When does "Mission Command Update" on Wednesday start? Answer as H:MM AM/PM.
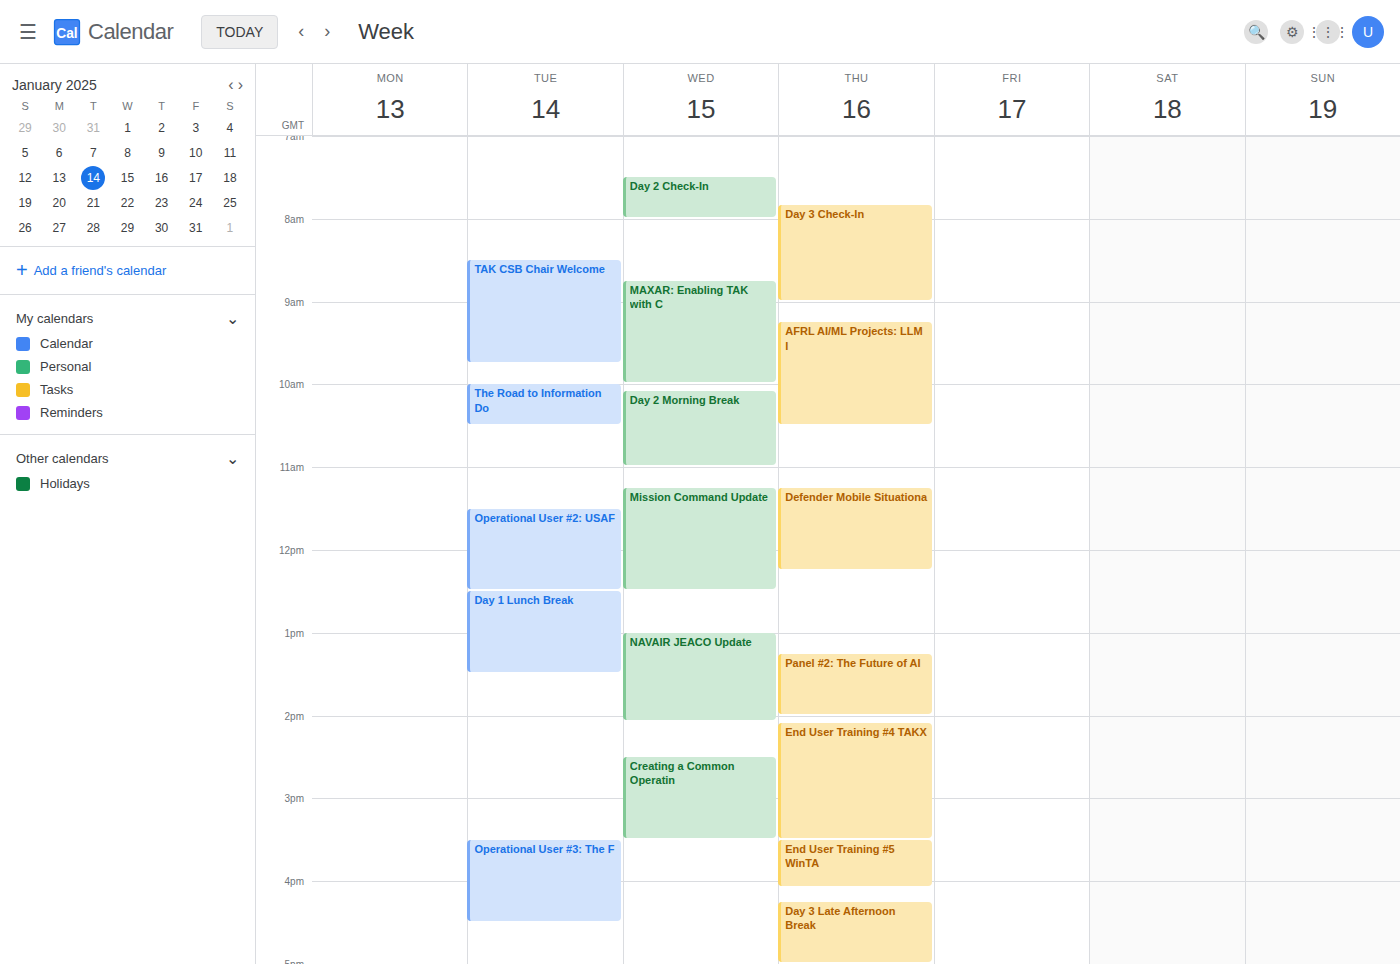
11:15 AM